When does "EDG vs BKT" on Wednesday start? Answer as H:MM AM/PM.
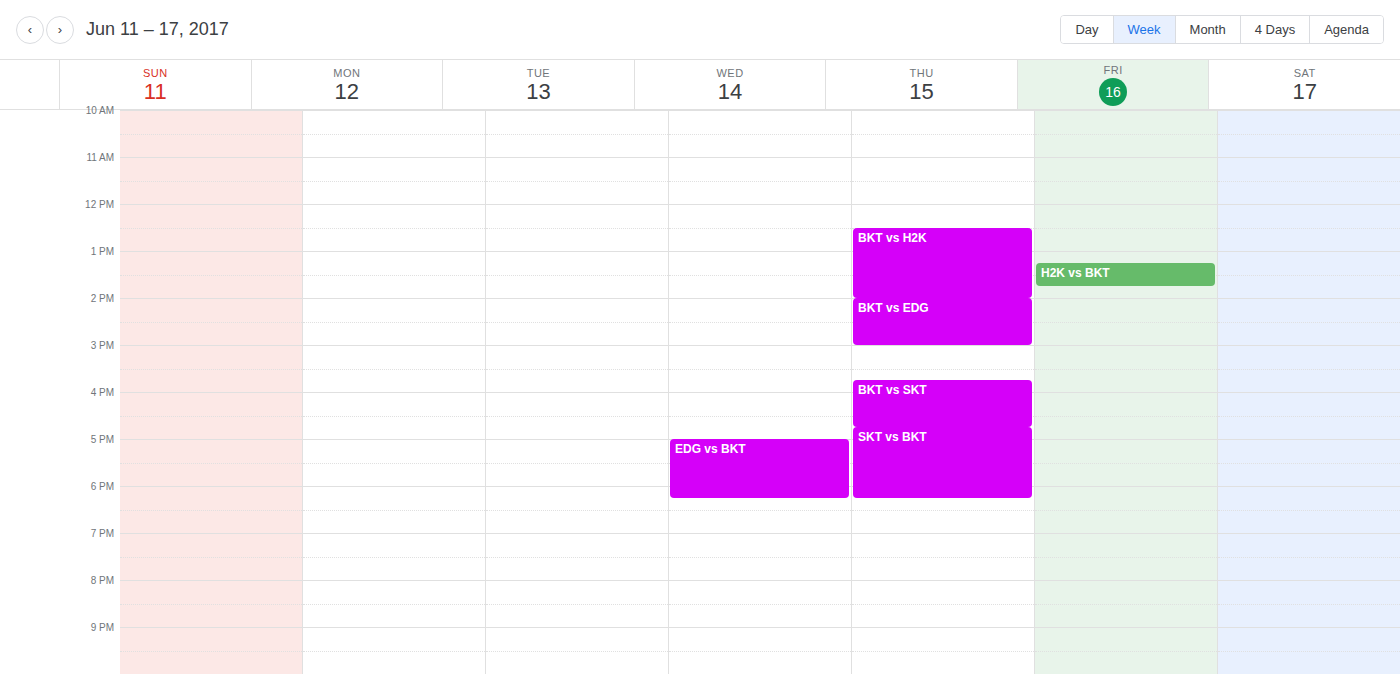
5:00 PM